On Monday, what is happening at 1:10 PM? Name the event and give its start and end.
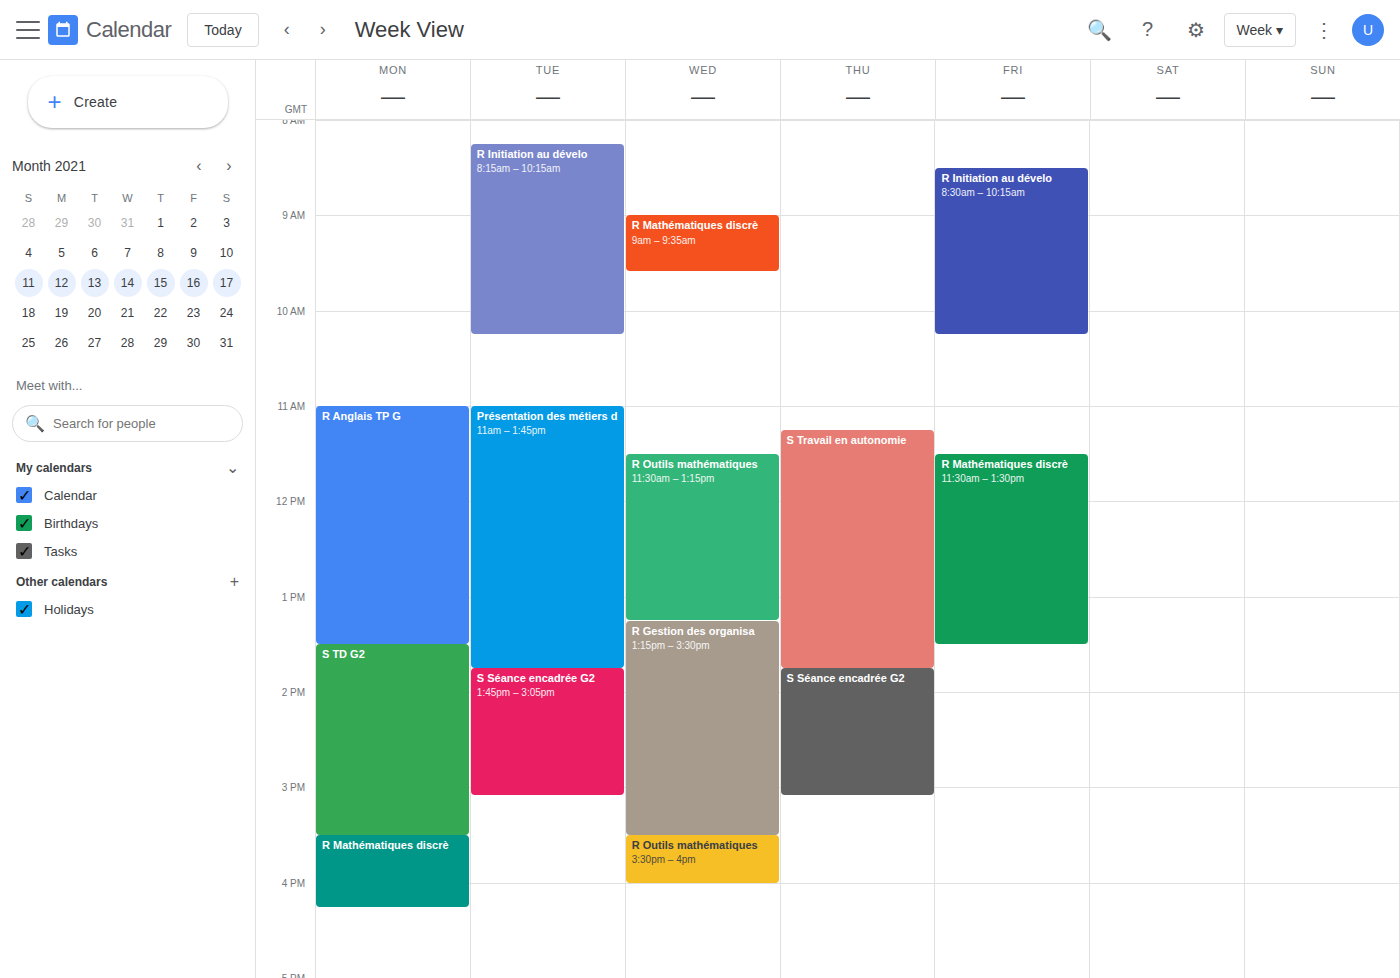
"R Anglais TP G", 11:00 AM to 1:30 PM